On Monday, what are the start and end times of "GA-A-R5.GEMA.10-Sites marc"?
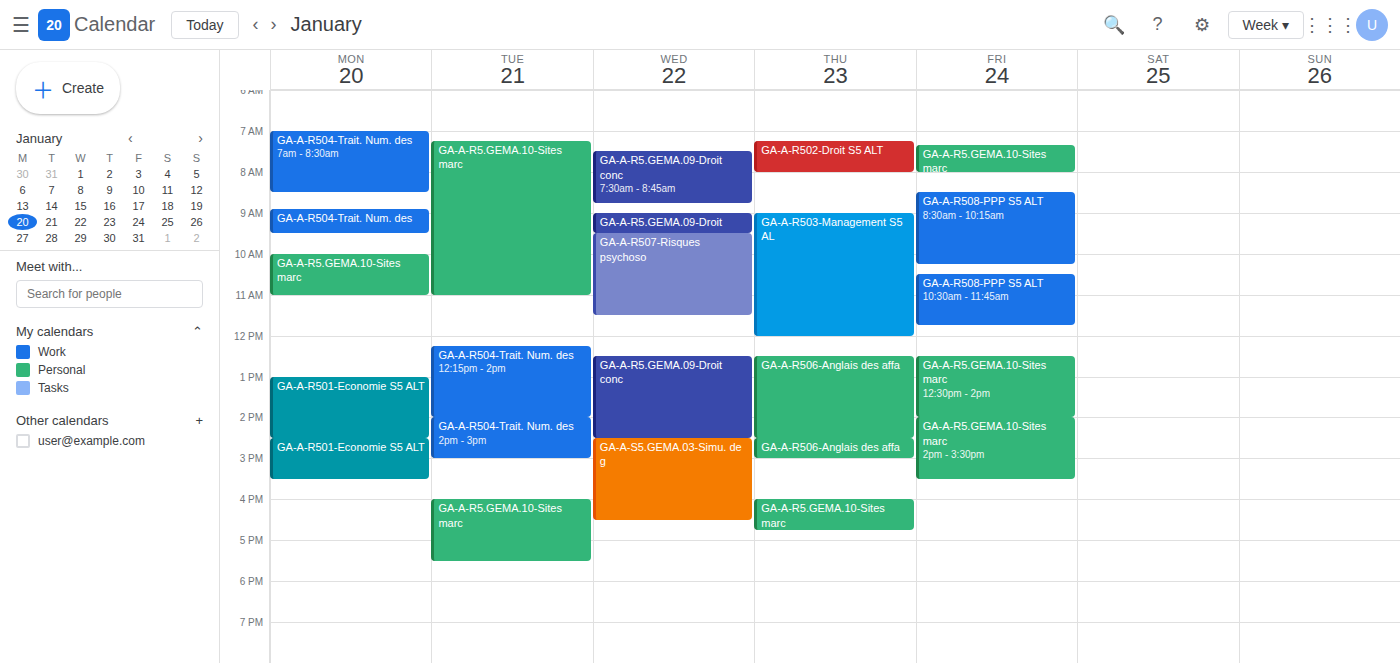
10:00 to 11:00